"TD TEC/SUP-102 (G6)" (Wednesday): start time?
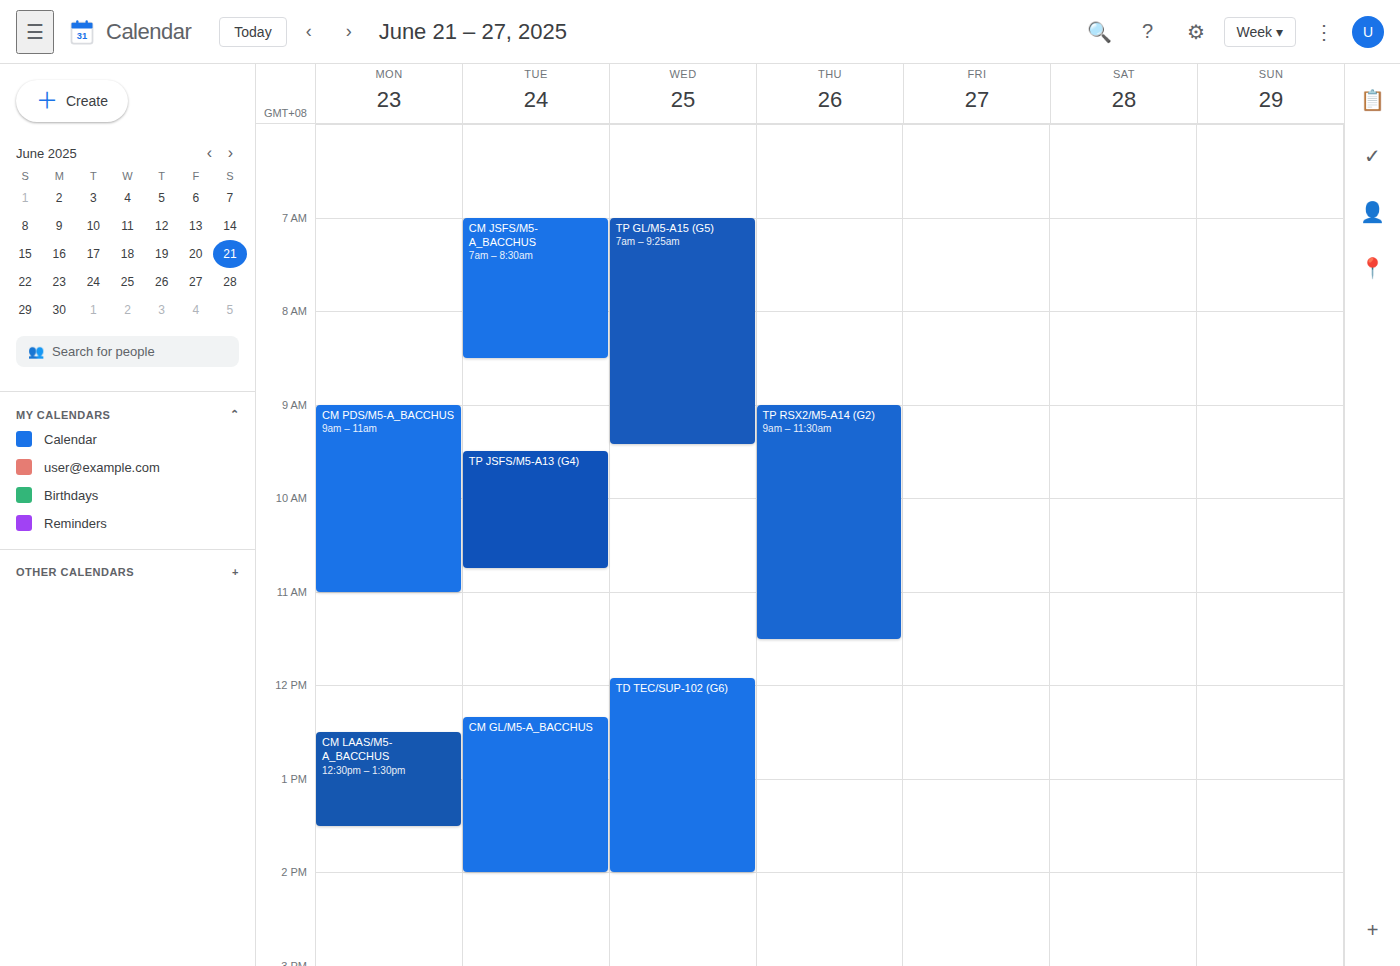
11:55 AM